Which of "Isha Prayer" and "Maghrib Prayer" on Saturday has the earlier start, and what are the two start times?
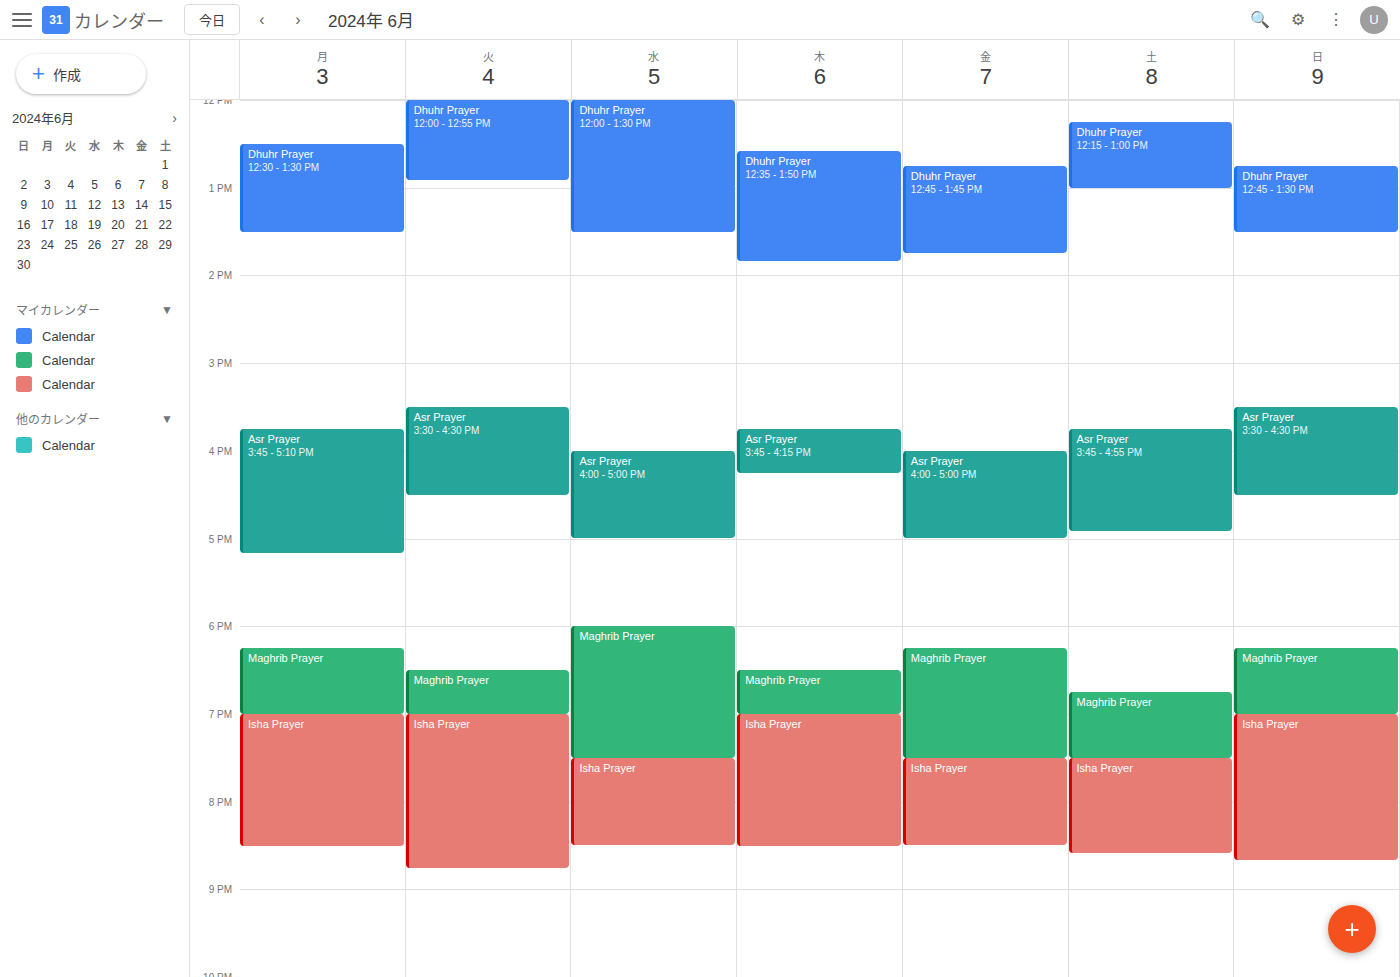
"Maghrib Prayer" 6:45 PM; "Isha Prayer" 7:30 PM.